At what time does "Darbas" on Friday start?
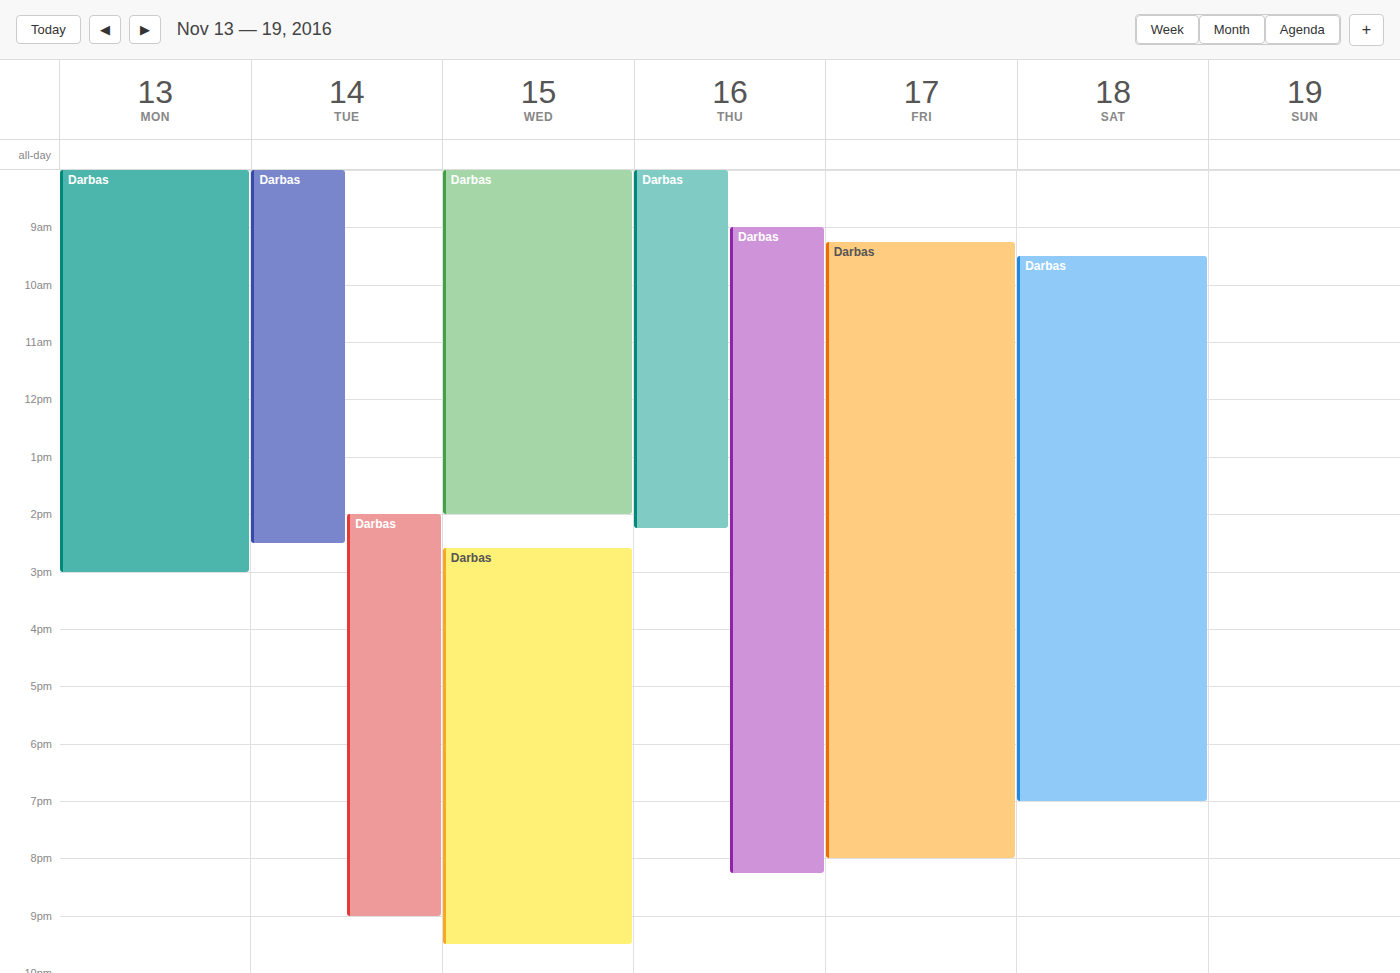
9:15 AM